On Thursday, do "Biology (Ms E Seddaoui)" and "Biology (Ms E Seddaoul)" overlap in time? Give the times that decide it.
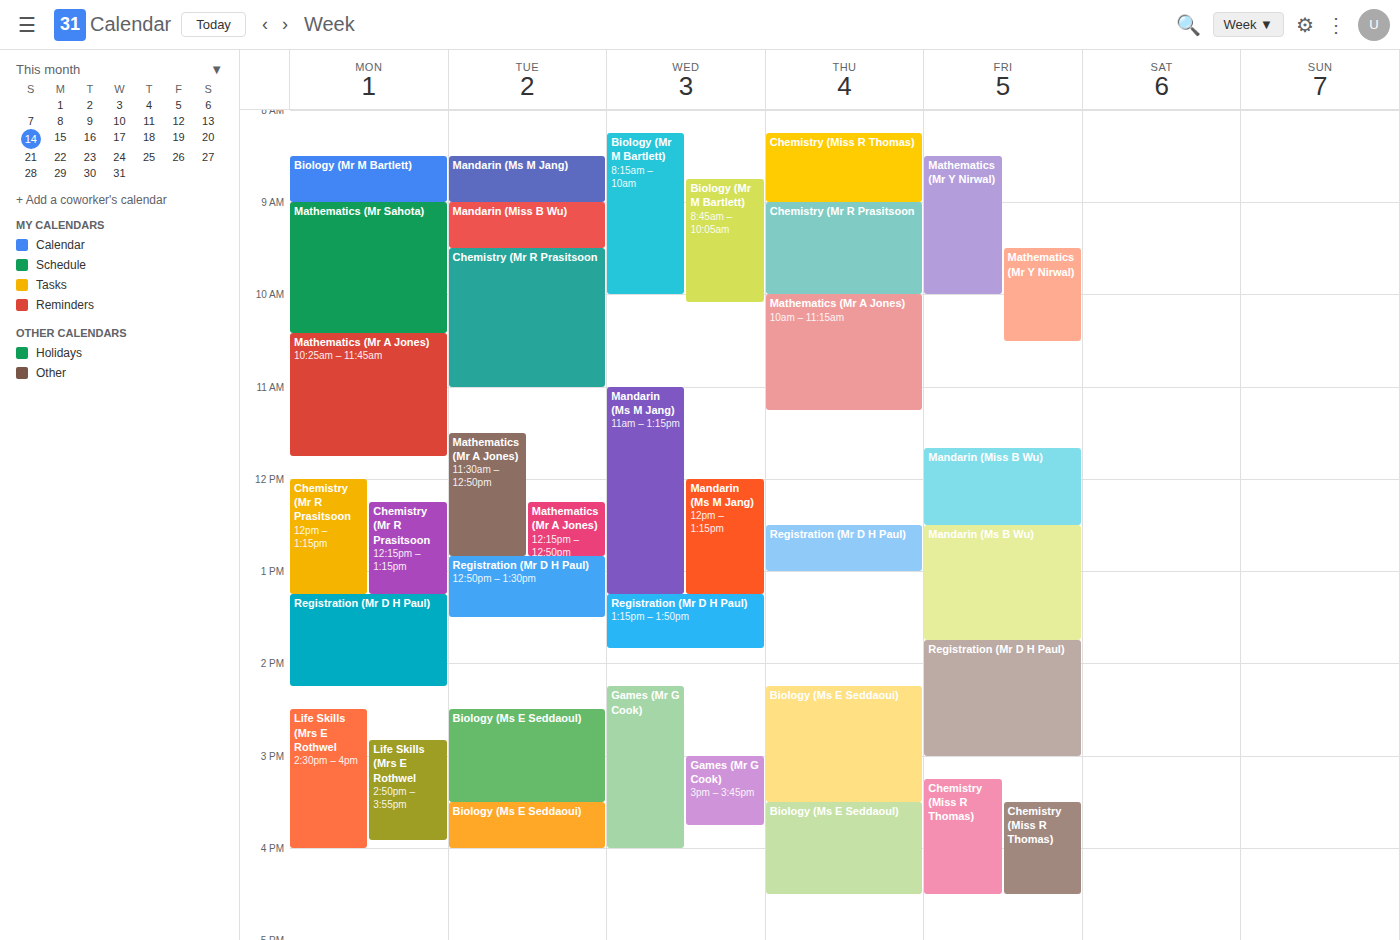
"Biology (Ms E Seddaoui)" ends at 3:30 PM, exactly when "Biology (Ms E Seddaoul)" starts -- they touch but do not overlap.